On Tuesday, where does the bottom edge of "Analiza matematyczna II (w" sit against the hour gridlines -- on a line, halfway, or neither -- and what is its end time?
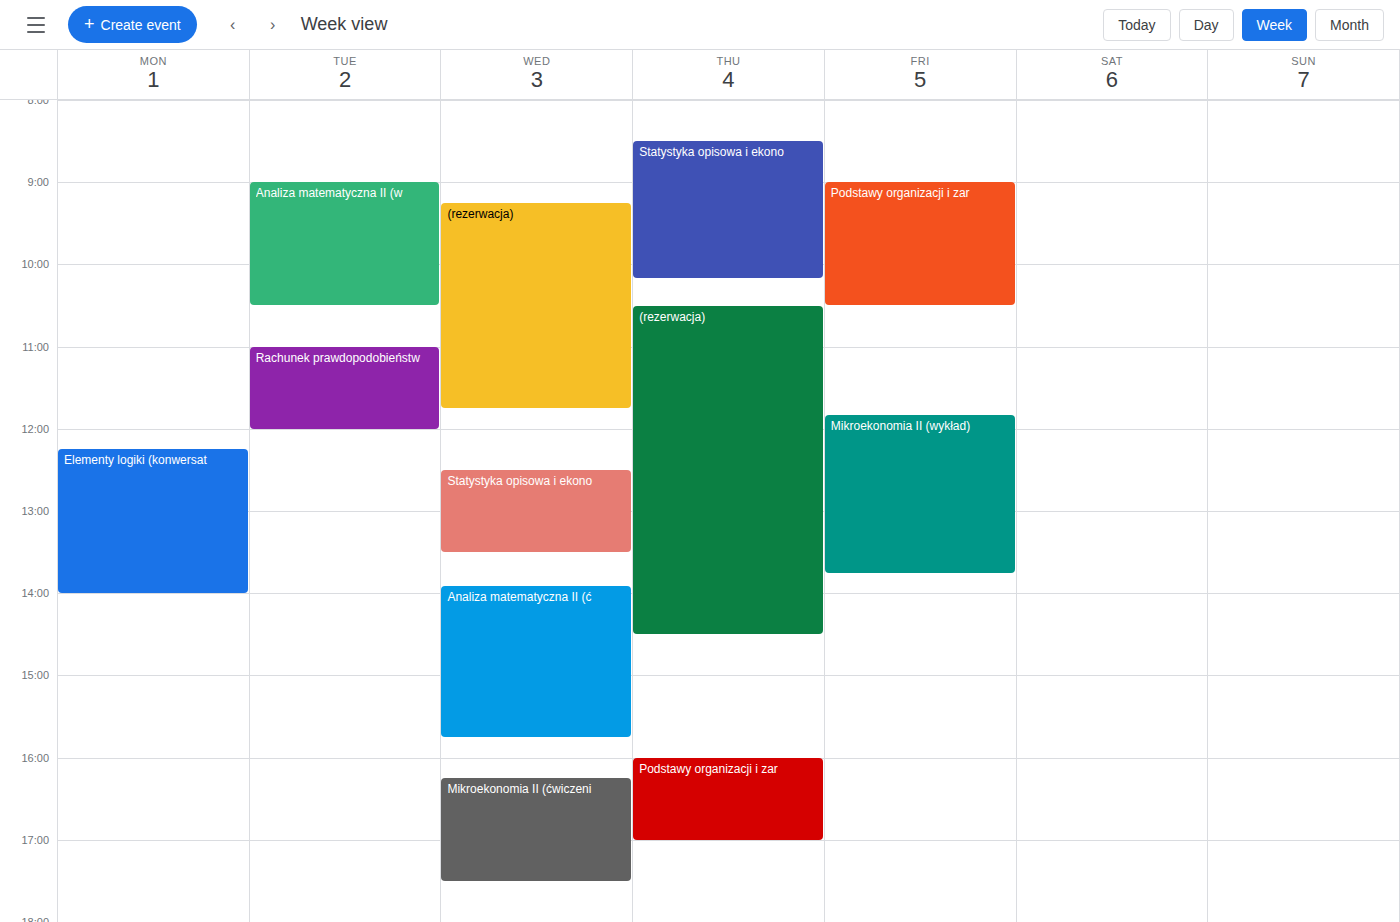
10:30 AM -- halfway between the 10 AM and 11 AM lines.